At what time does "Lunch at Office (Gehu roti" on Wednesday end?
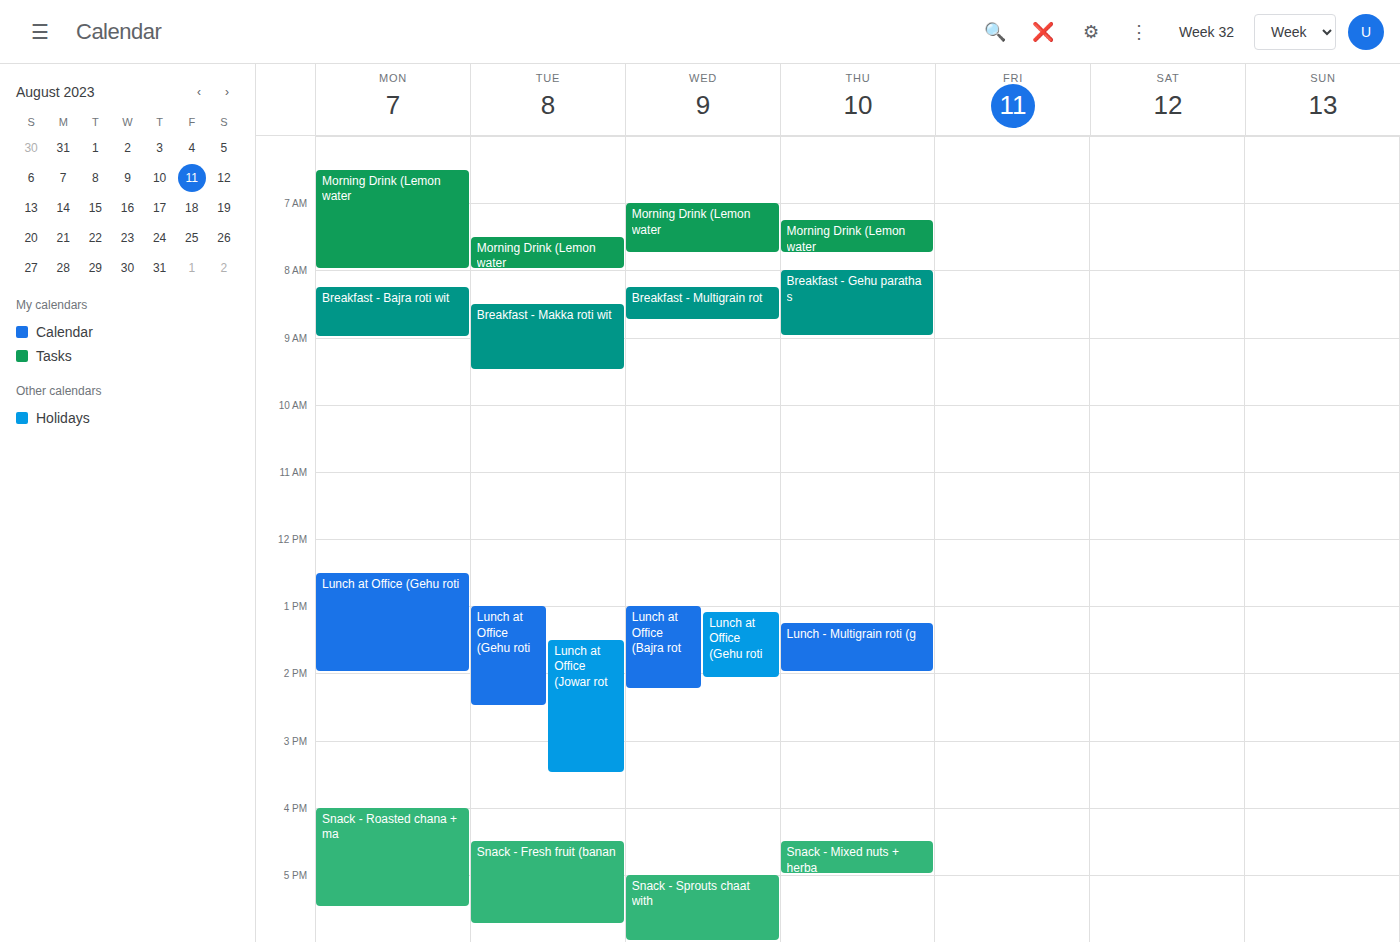
2:05 PM